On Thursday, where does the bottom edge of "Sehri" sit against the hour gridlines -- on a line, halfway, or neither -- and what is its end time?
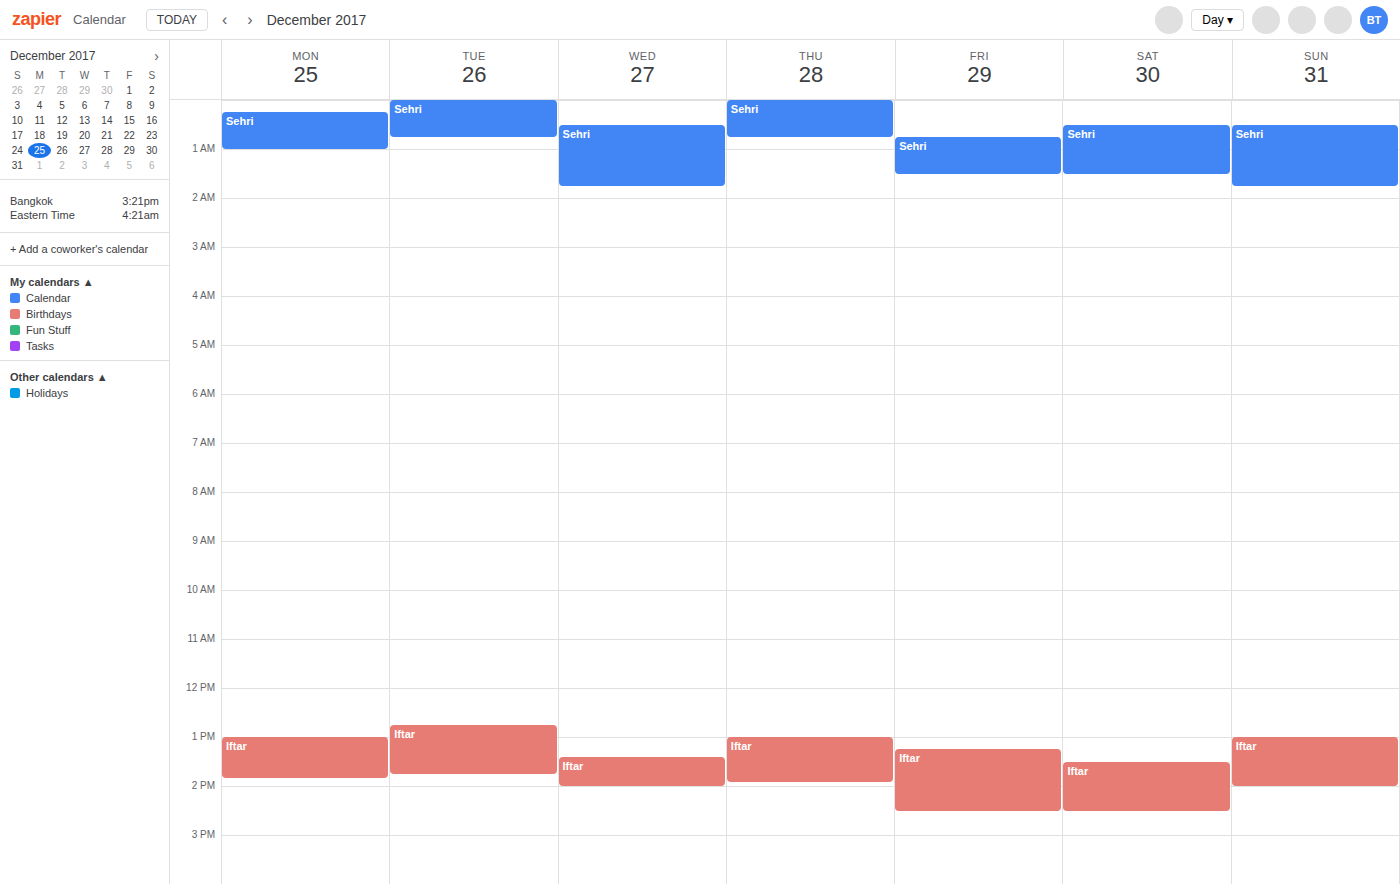
12:45 AM -- neither: three quarters of the way from the 12 AM line to the 1 AM line.